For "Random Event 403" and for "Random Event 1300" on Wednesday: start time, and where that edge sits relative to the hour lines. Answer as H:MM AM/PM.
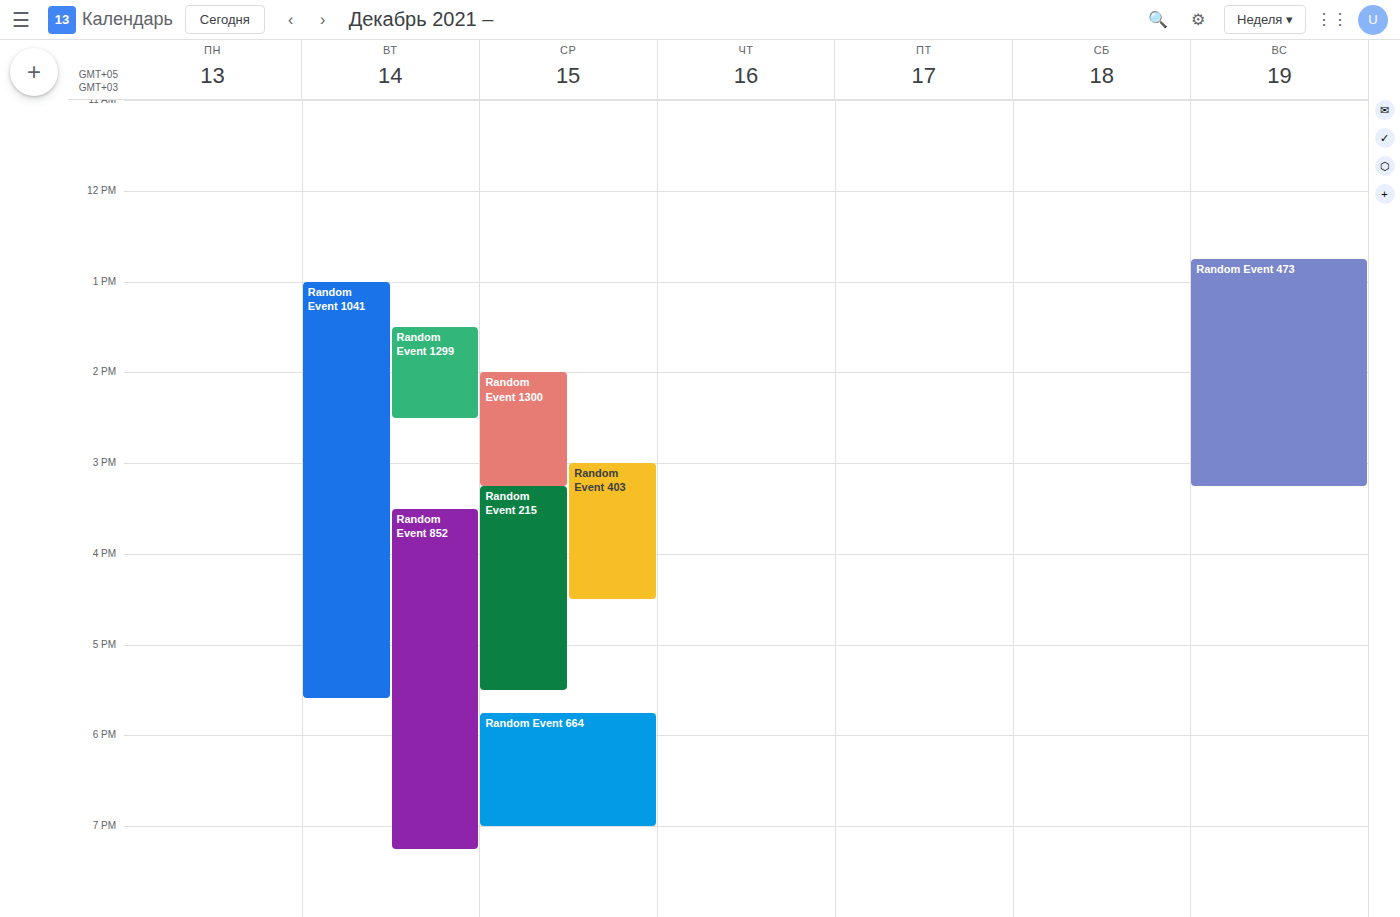
"Random Event 403": 3:00 PM, exactly on the 3 PM line. "Random Event 1300": 2:00 PM, exactly on the 2 PM line.